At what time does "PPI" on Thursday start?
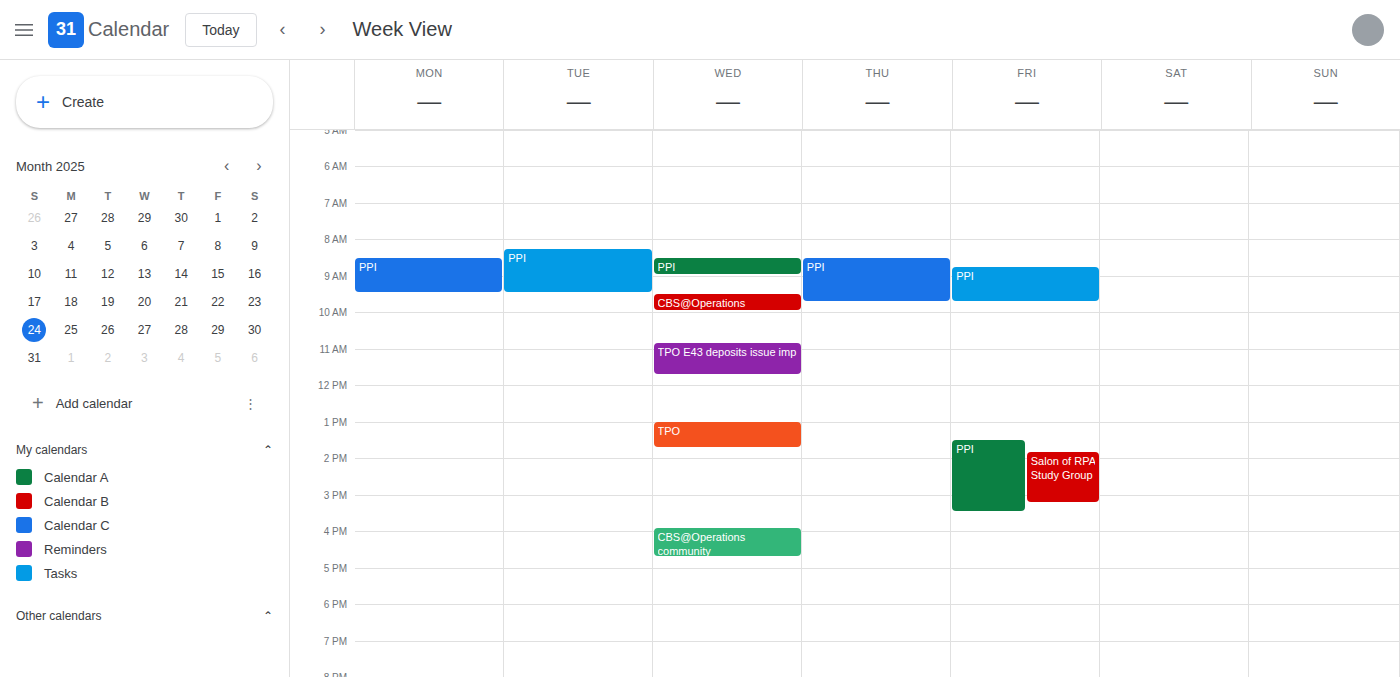
8:30 AM